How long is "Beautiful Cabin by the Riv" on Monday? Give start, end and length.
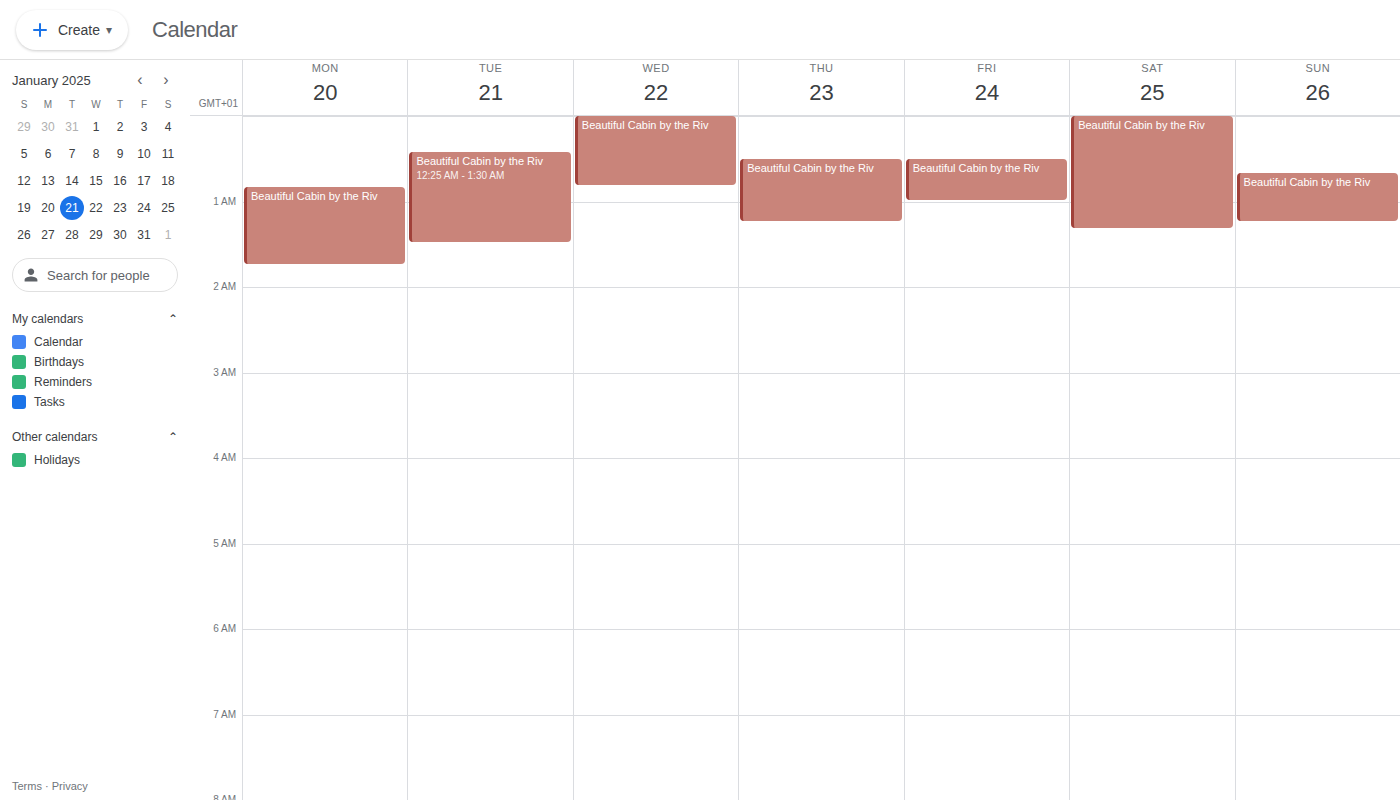
00:50 to 01:45, 55 minutes